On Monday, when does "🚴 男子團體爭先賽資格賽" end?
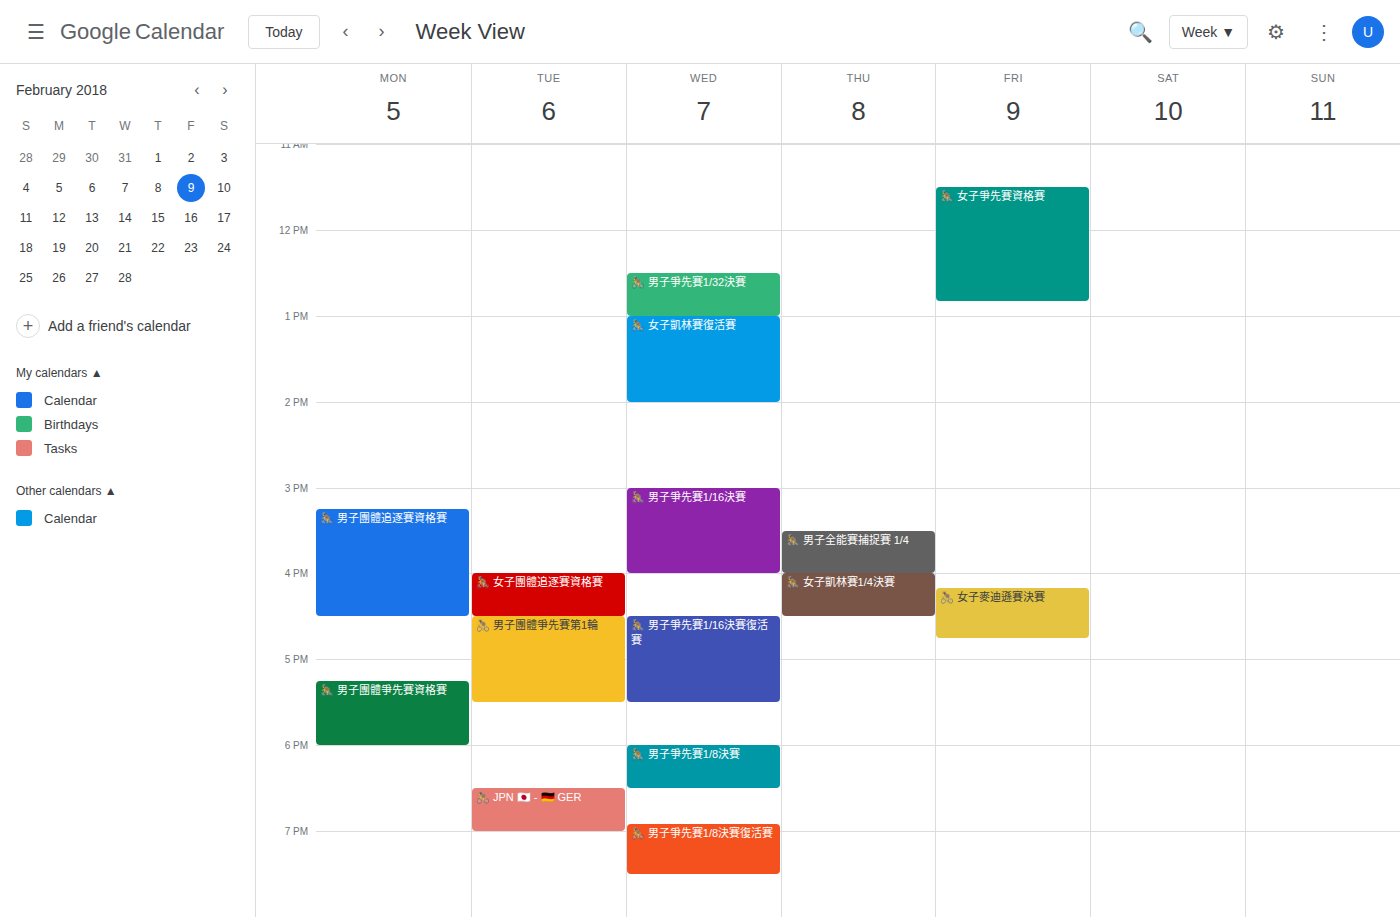
6:00 PM